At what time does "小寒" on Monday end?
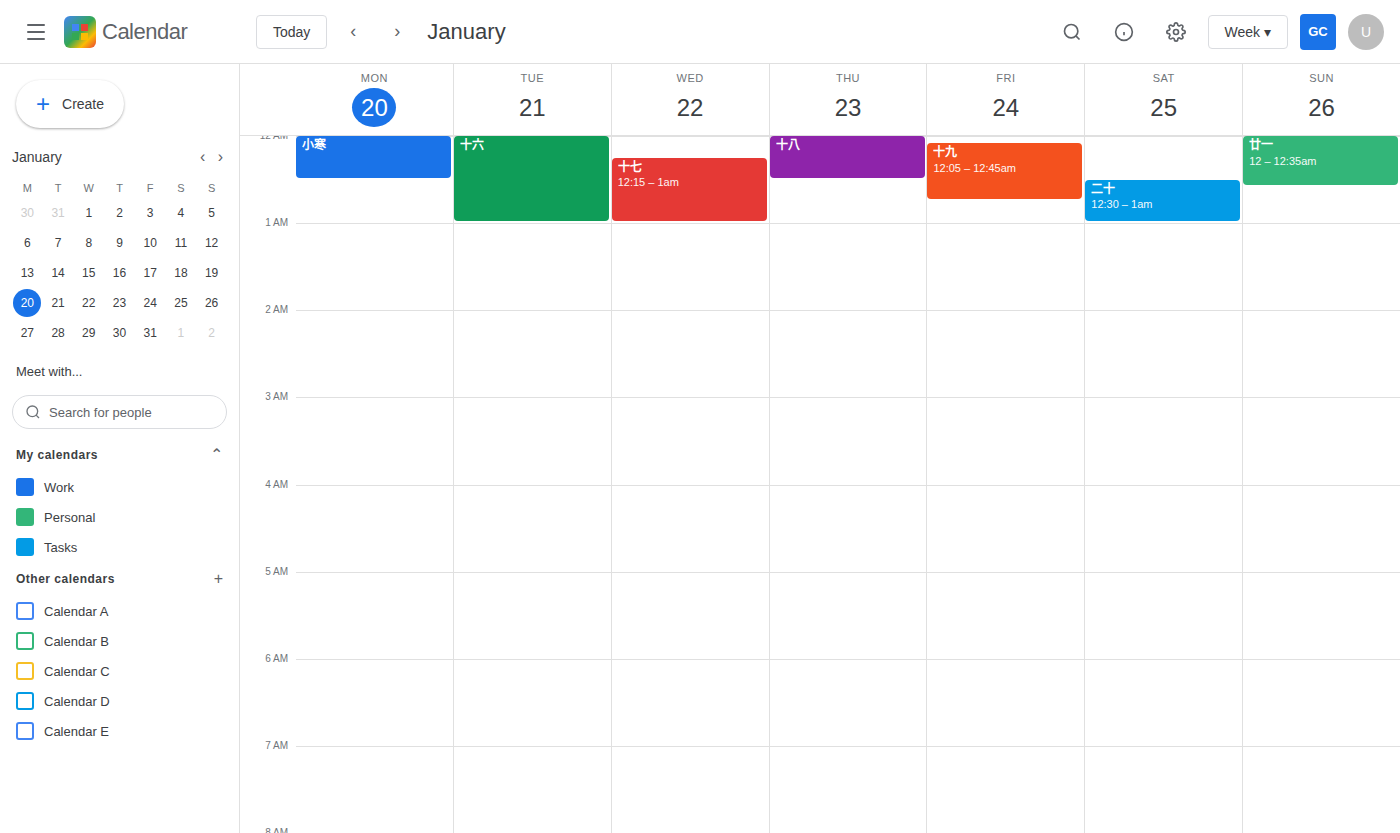
12:30 AM